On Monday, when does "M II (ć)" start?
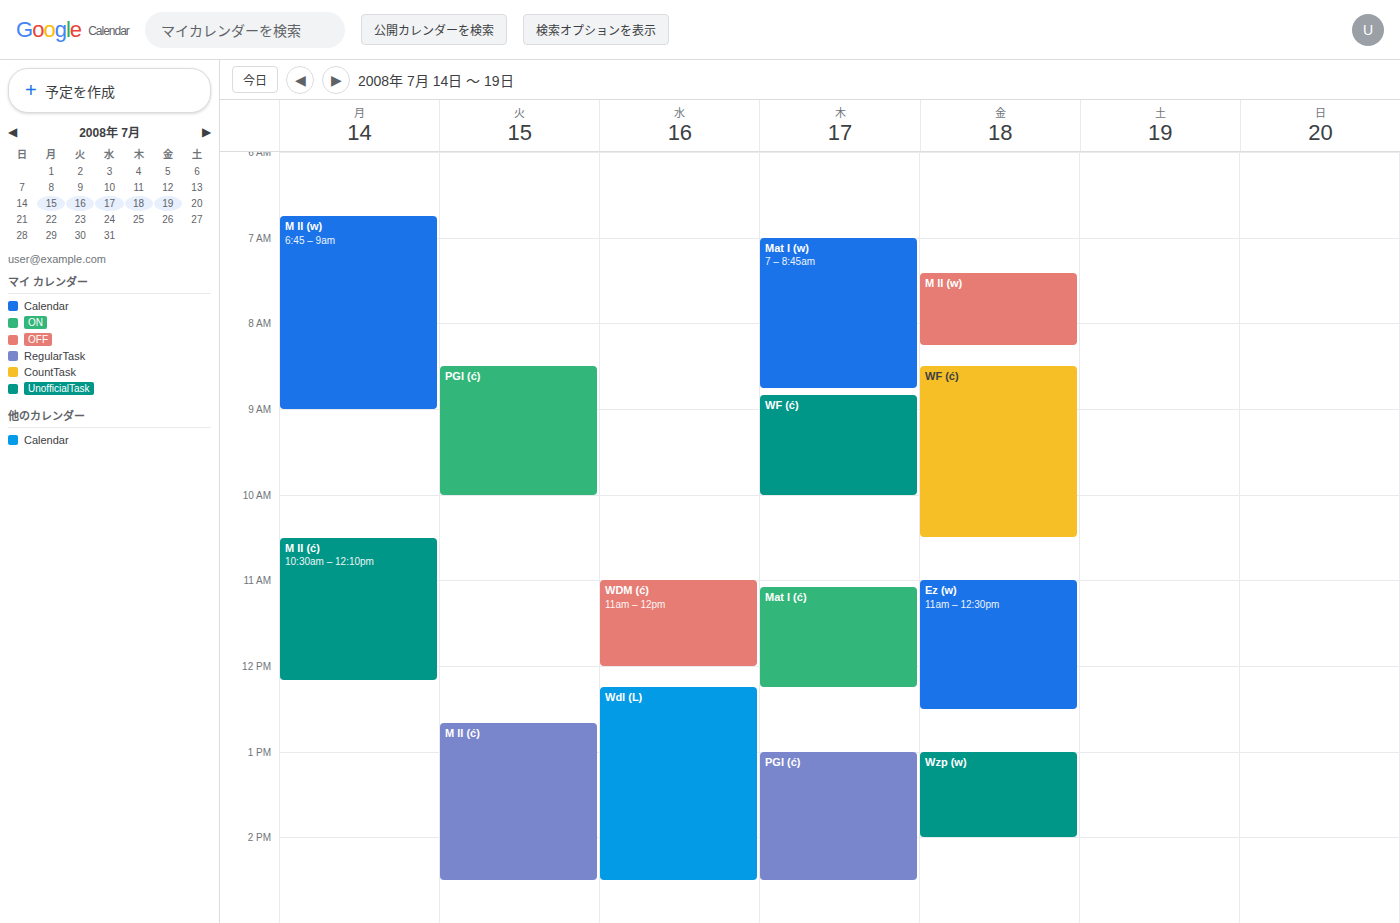
10:30 AM